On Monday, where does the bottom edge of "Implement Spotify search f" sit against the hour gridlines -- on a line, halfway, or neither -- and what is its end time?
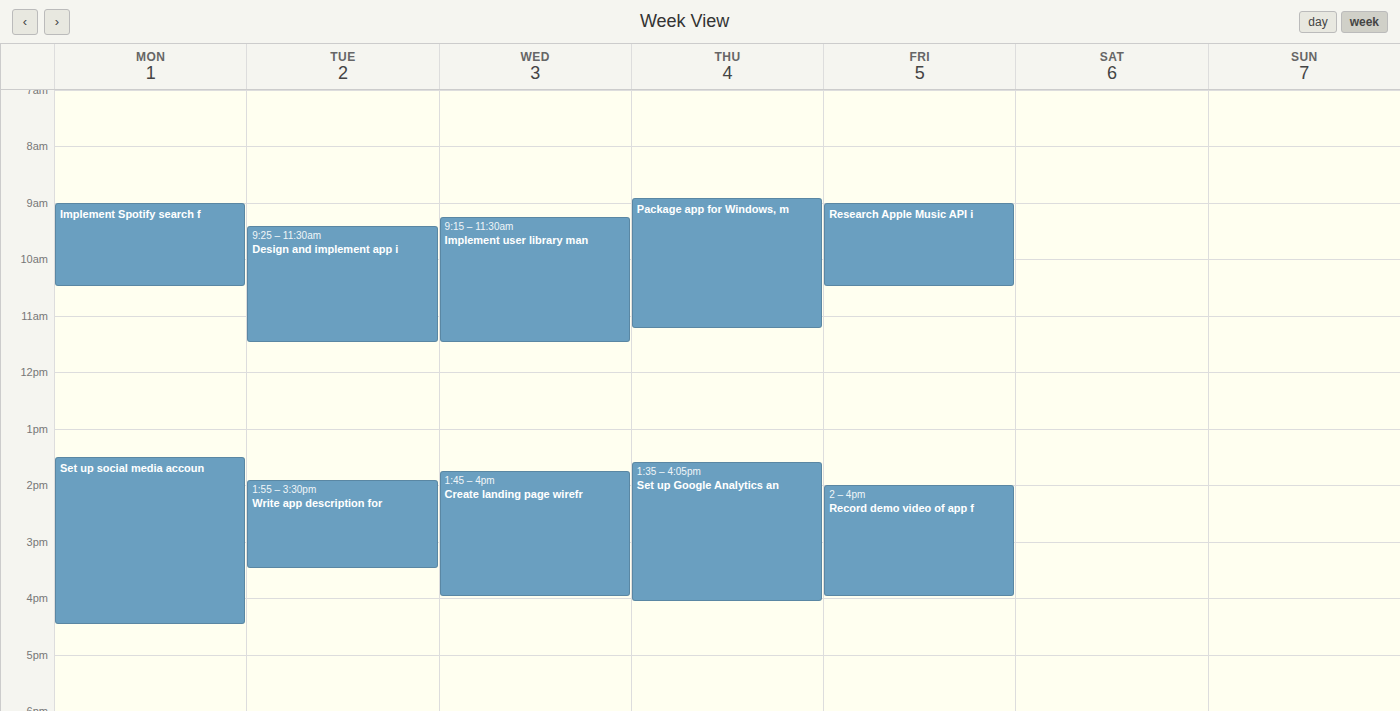
10:30 AM -- halfway between the 10 AM and 11 AM lines.